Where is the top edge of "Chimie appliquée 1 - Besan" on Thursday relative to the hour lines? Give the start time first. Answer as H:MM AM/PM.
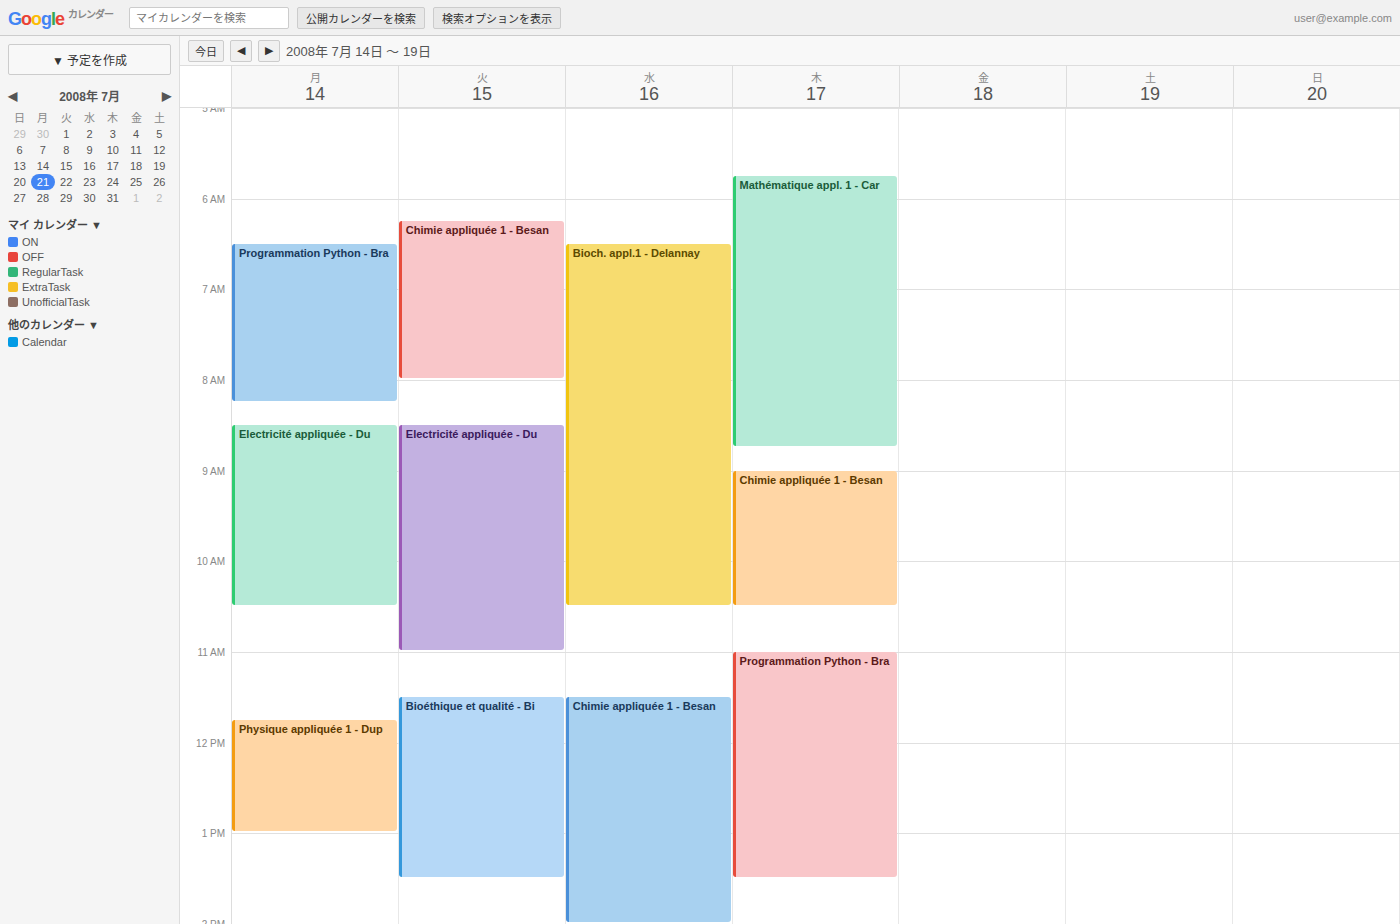
9:00 AM -- exactly on the 9 AM line.